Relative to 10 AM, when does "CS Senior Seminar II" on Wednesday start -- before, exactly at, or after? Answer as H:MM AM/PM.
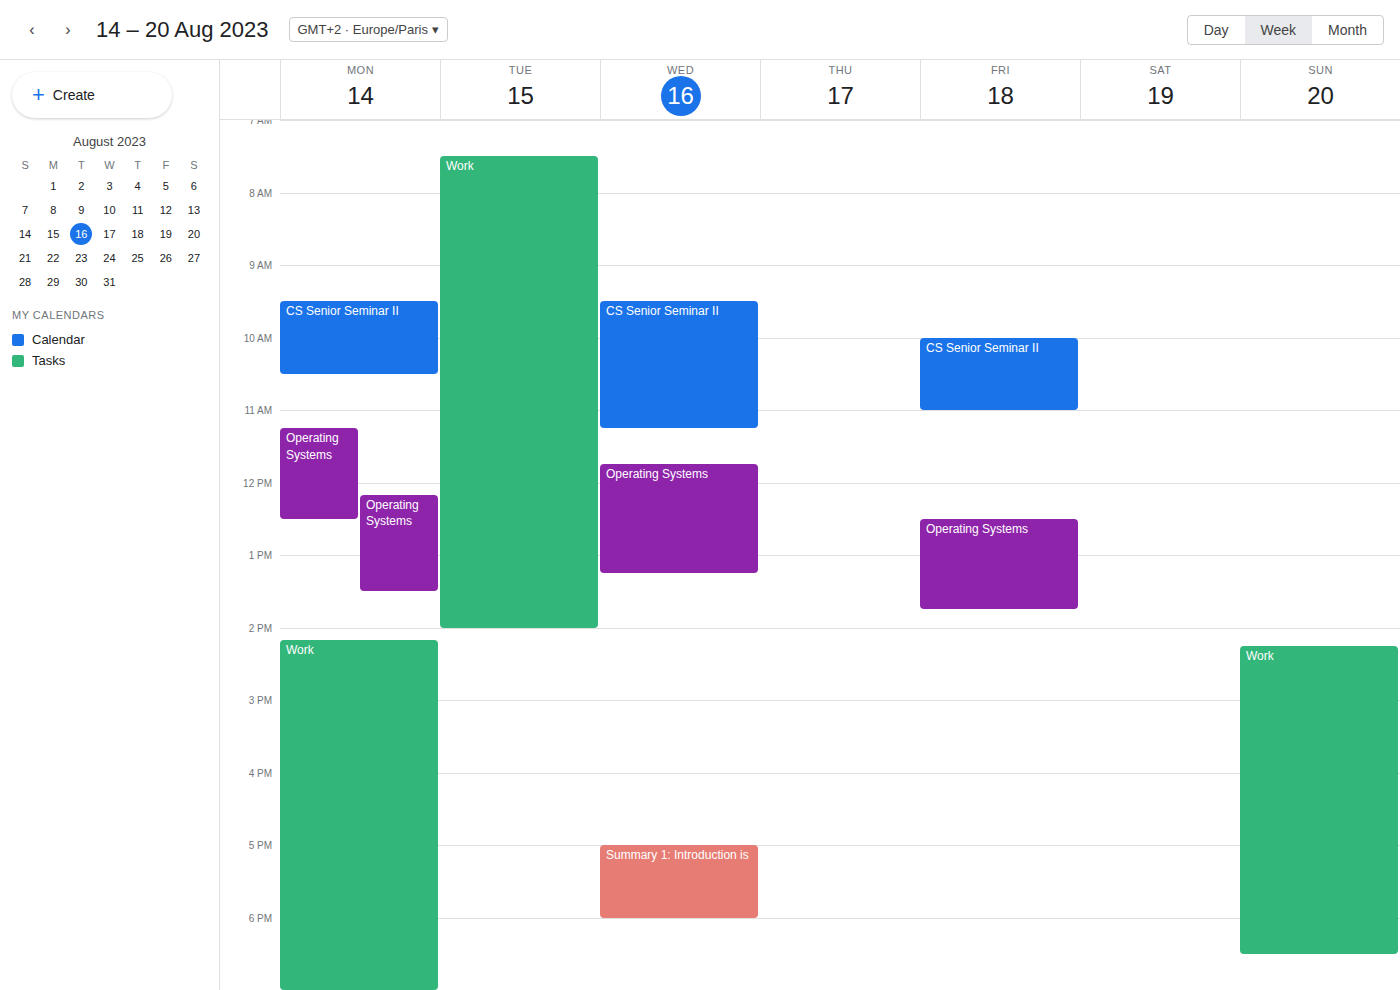
9:30 AM -- before 10 AM, 30 minutes above the 10 AM line.